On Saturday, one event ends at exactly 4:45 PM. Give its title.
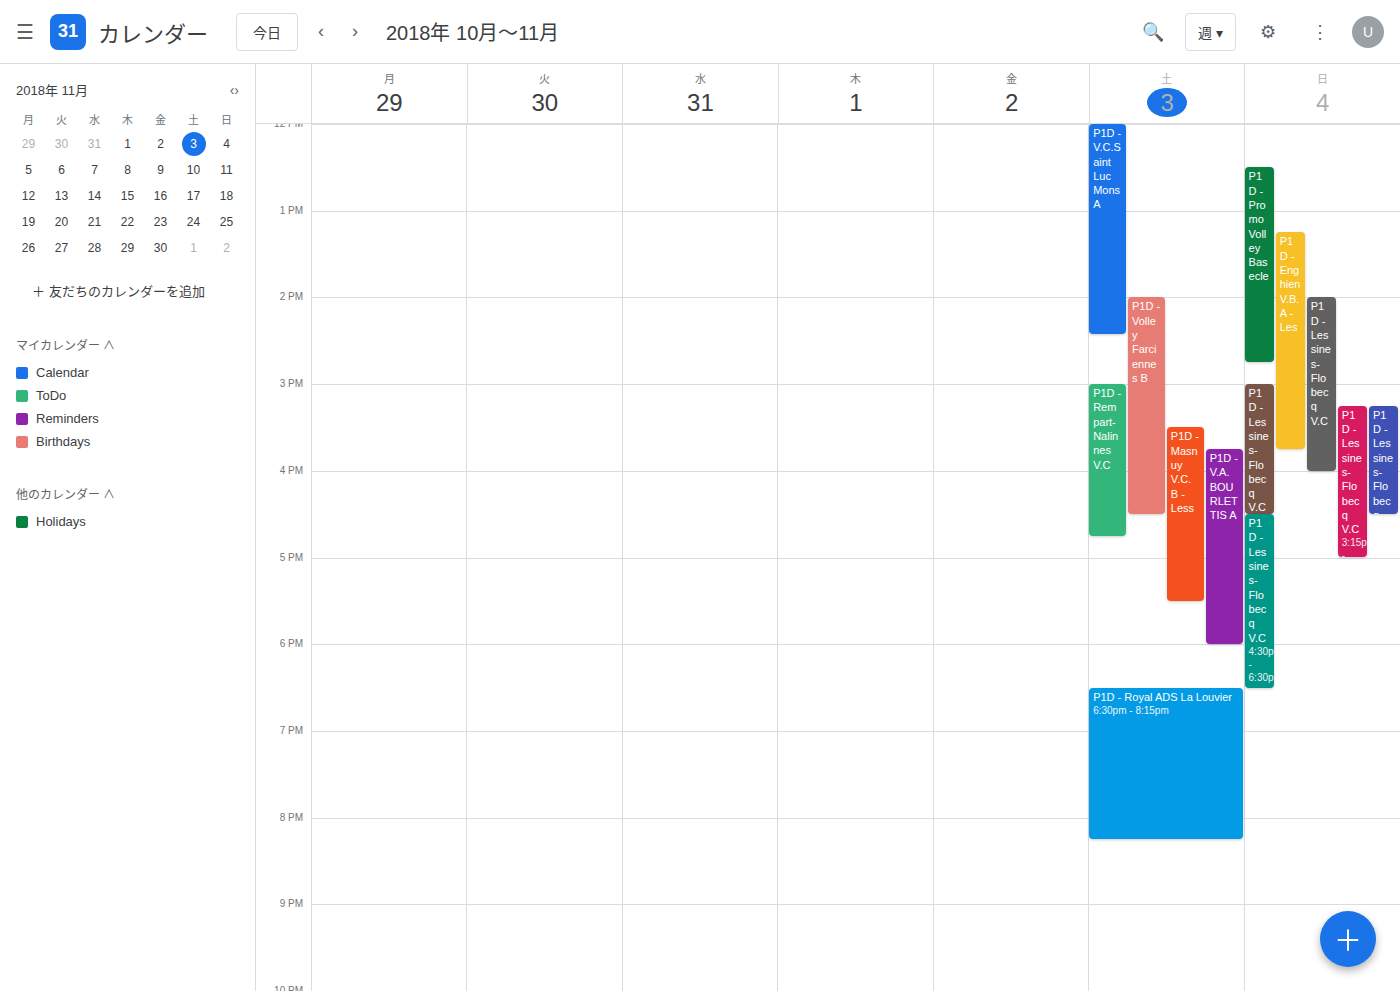
"P1D - Rempart-Nalinnes V.C"